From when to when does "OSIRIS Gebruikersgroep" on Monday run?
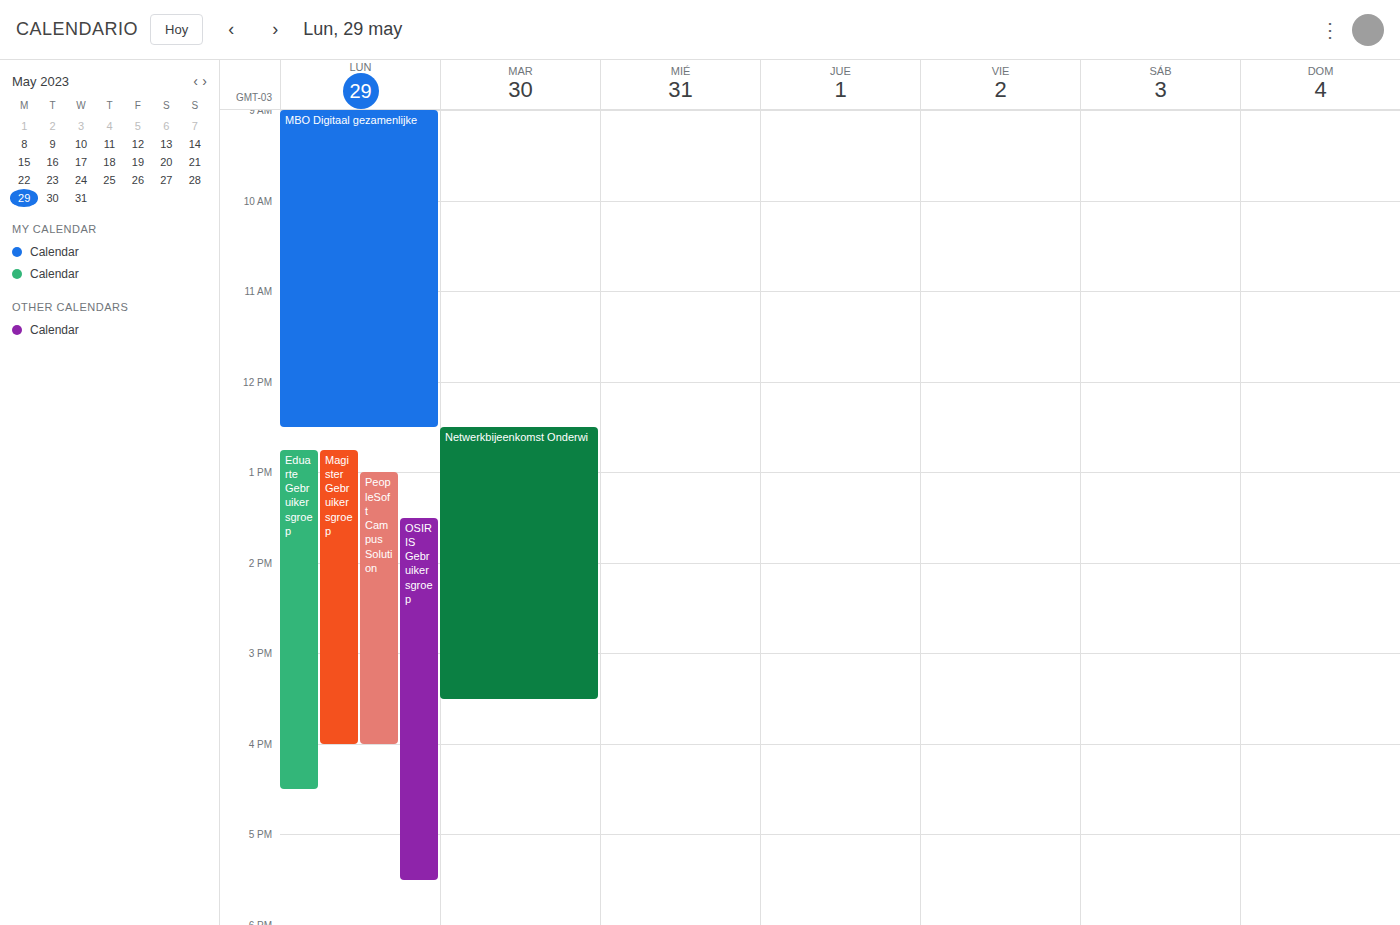
13:30 to 17:30